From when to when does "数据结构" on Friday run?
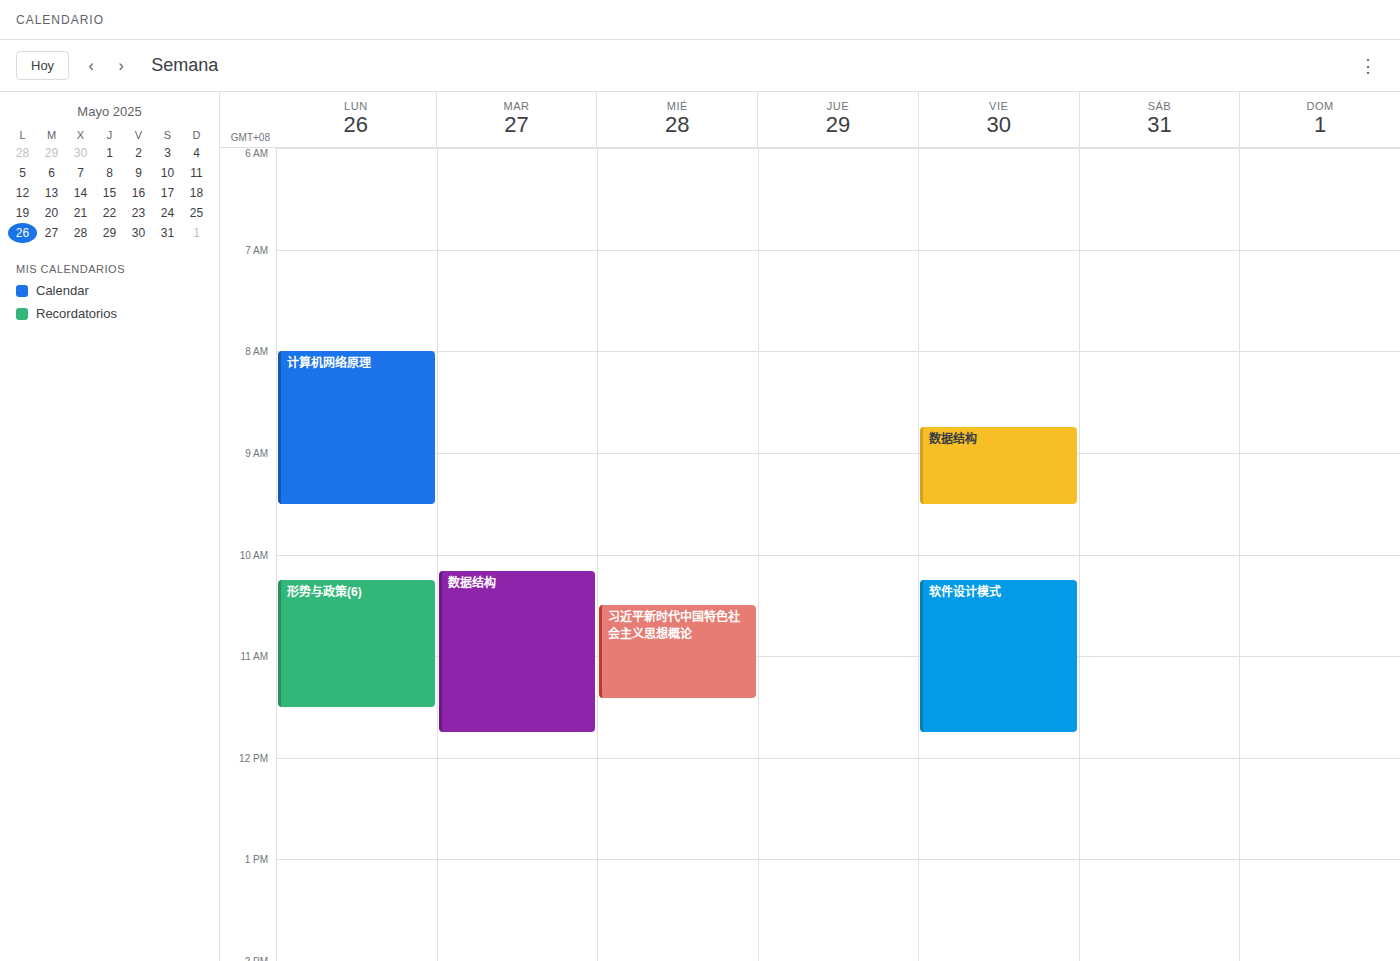
8:45 AM to 9:30 AM